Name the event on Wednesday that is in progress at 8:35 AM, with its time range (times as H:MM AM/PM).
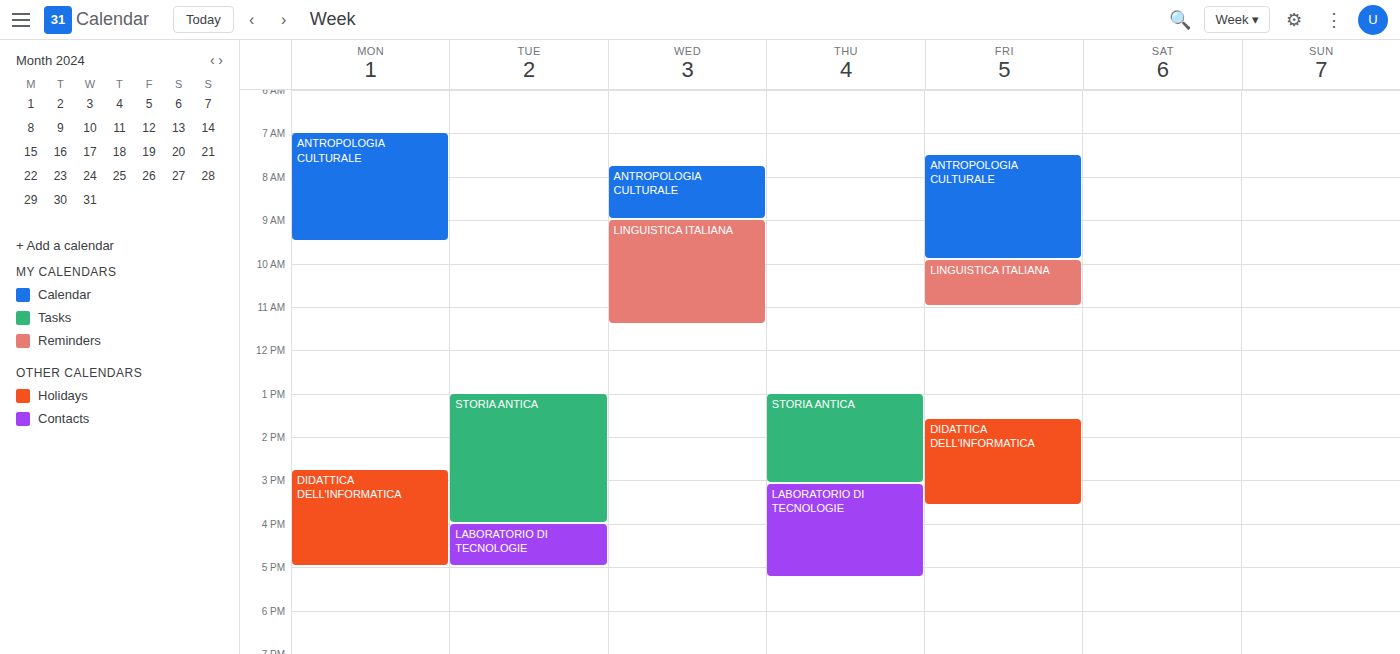
"ANTROPOLOGIA CULTURALE", 7:45 AM to 9:00 AM